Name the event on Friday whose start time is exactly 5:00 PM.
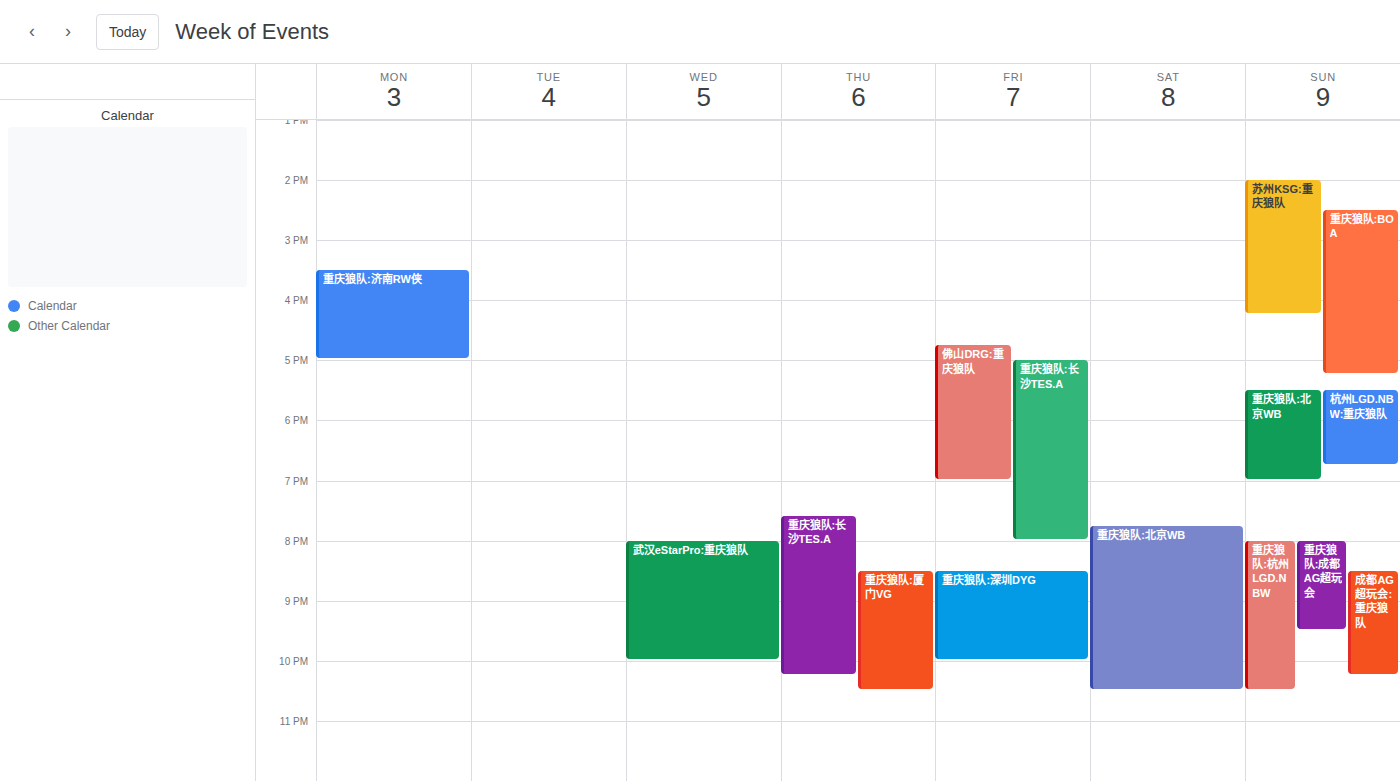
"重庆狼队:长沙TES.A"